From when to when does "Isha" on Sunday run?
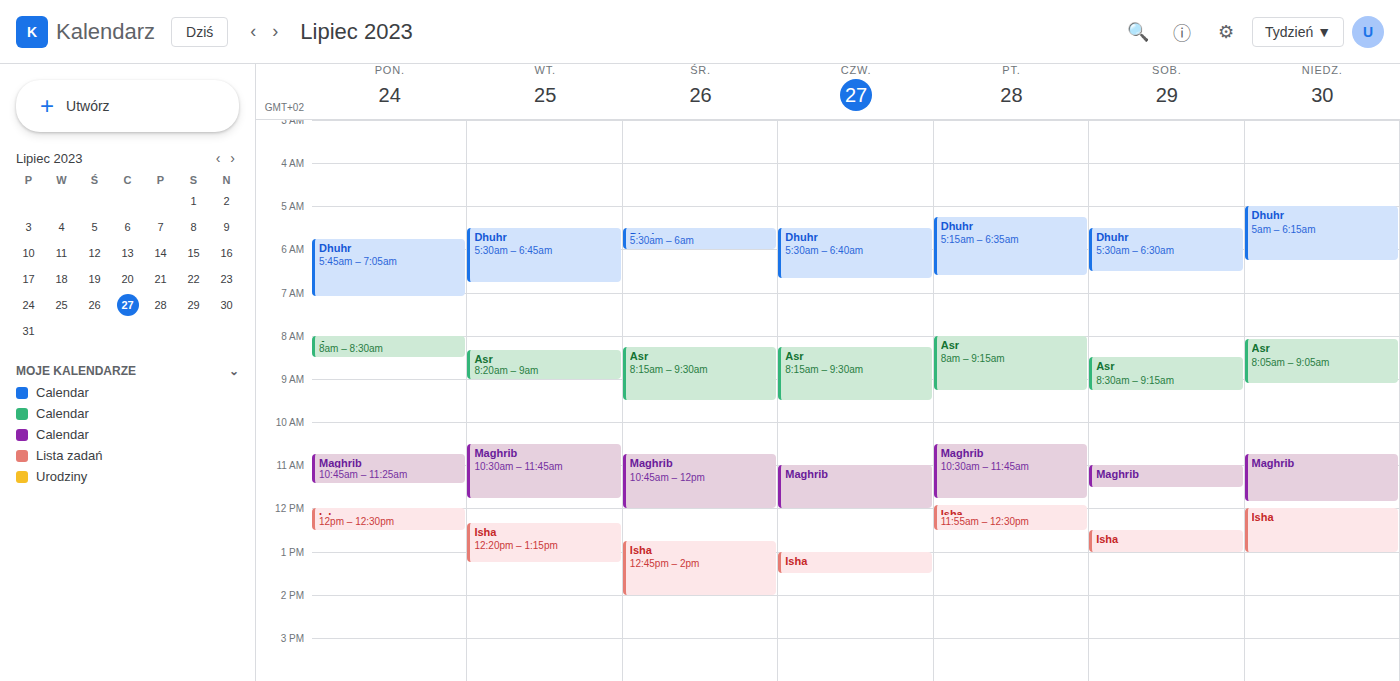
12:00 PM to 1:00 PM